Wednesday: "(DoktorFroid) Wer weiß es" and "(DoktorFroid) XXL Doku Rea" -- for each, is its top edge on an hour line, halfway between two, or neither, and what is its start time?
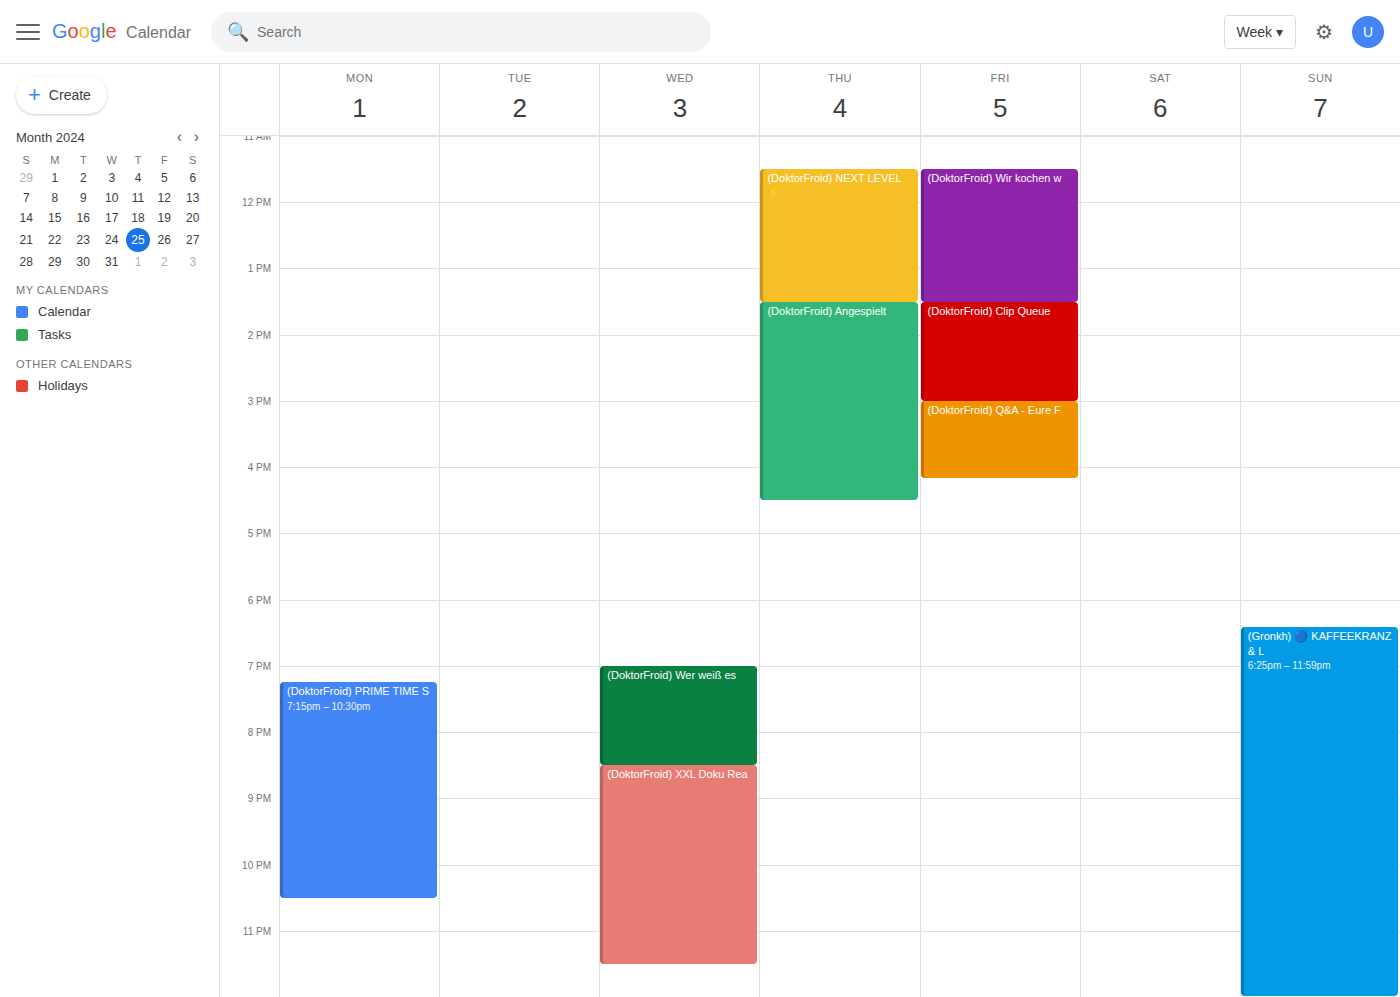
"(DoktorFroid) Wer weiß es": 7:00 PM, exactly on the 7 PM line. "(DoktorFroid) XXL Doku Rea": 8:30 PM, halfway between the 8 PM and 9 PM lines.